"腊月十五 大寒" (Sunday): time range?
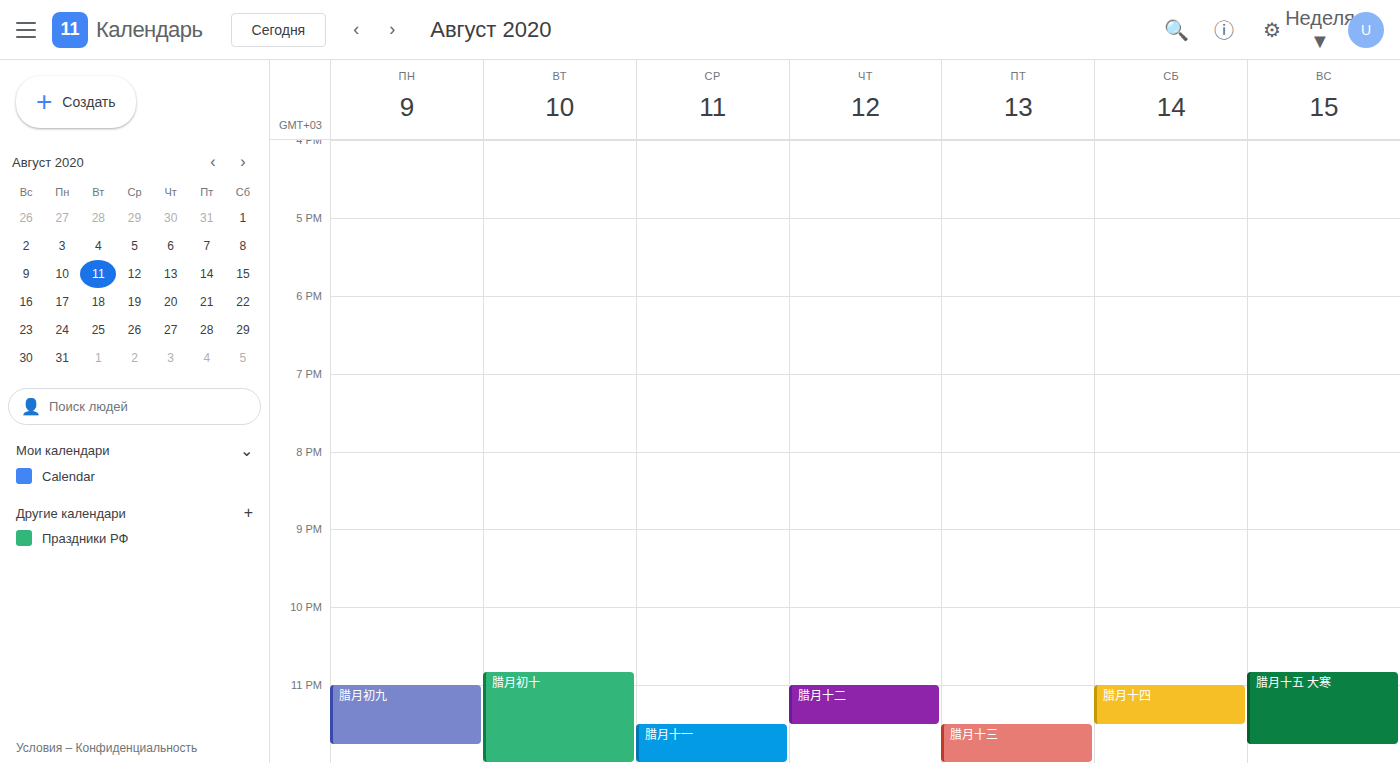
10:50 PM to 11:45 PM